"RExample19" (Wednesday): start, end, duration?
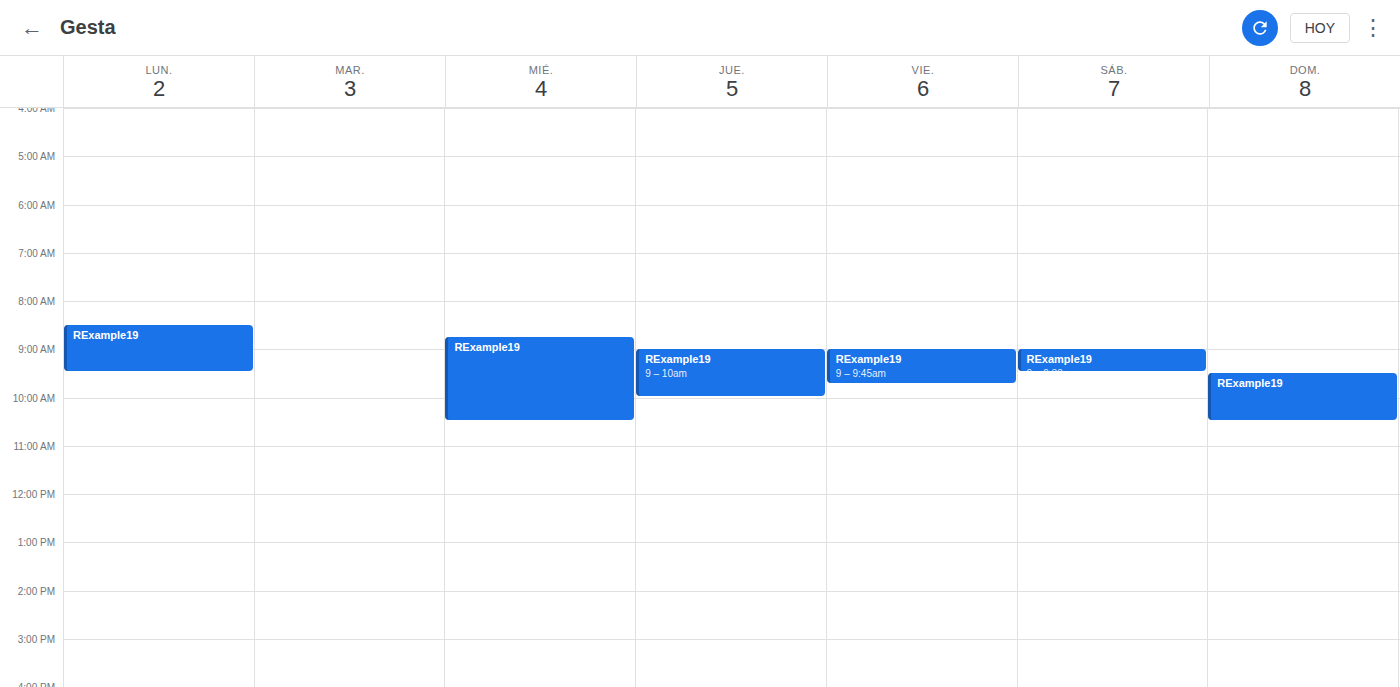
8:45 AM to 10:30 AM, 1 hour 45 minutes